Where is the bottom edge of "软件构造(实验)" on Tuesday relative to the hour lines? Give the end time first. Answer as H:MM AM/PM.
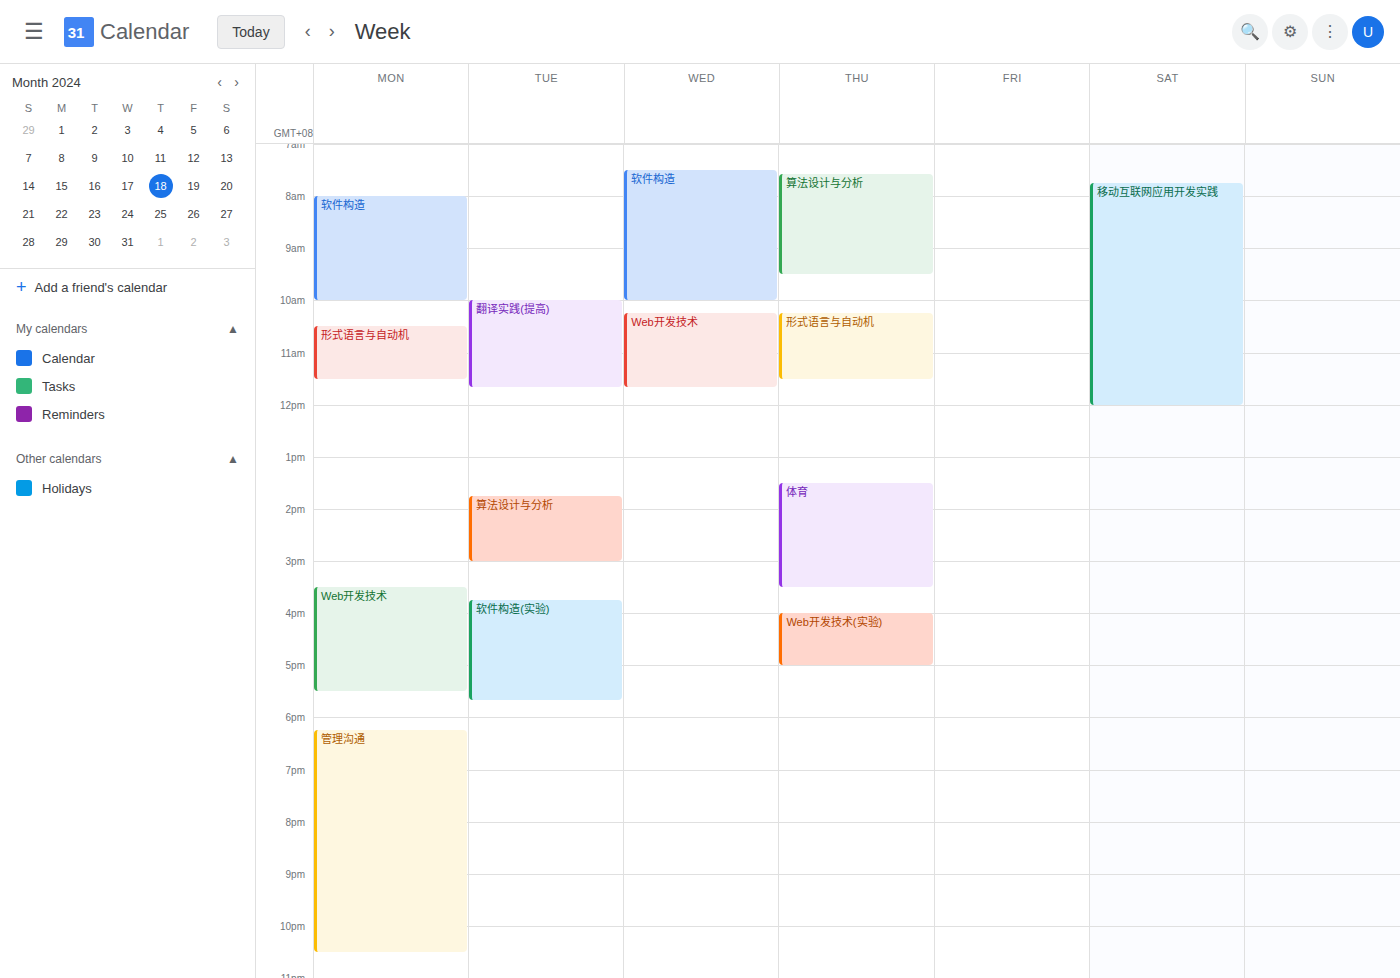
5:40 PM -- neither: 40 minutes below the 5 PM line and 20 minutes above the 6 PM line.